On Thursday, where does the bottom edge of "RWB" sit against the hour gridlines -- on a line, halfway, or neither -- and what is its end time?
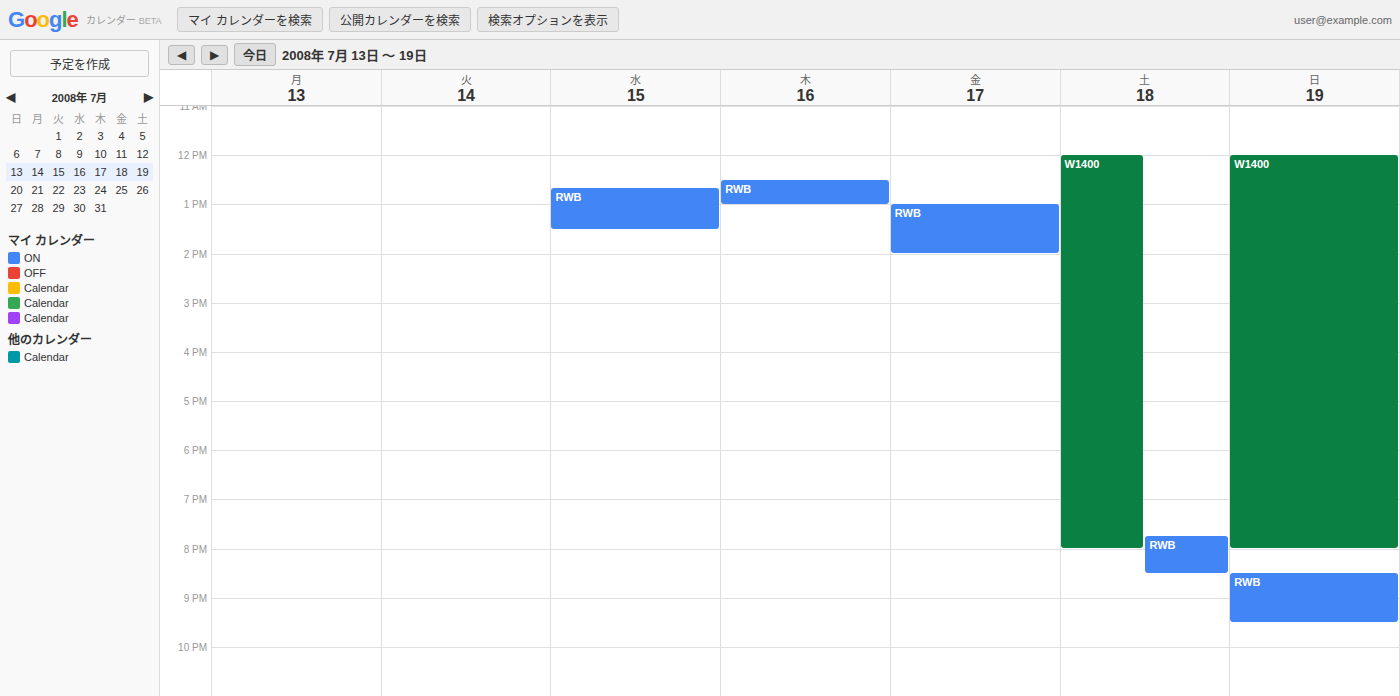
13:00 -- exactly on the 13:00 line.